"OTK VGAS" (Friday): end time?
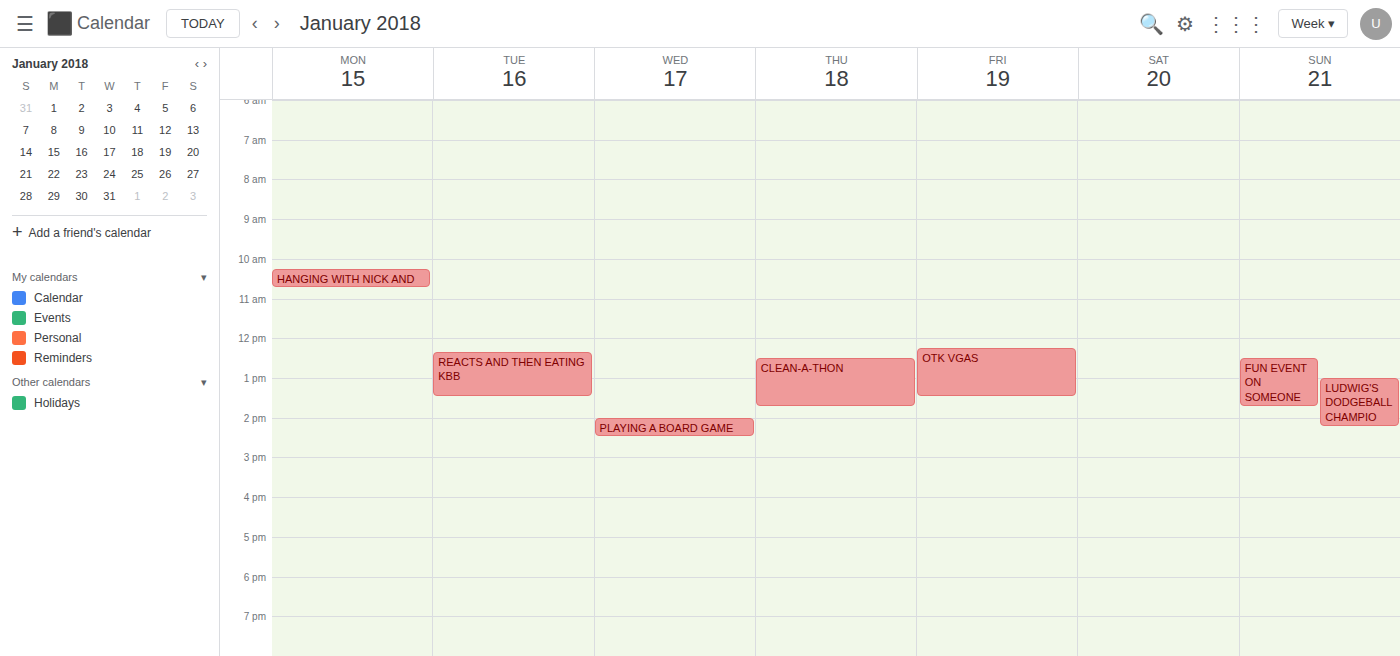
1:30 PM